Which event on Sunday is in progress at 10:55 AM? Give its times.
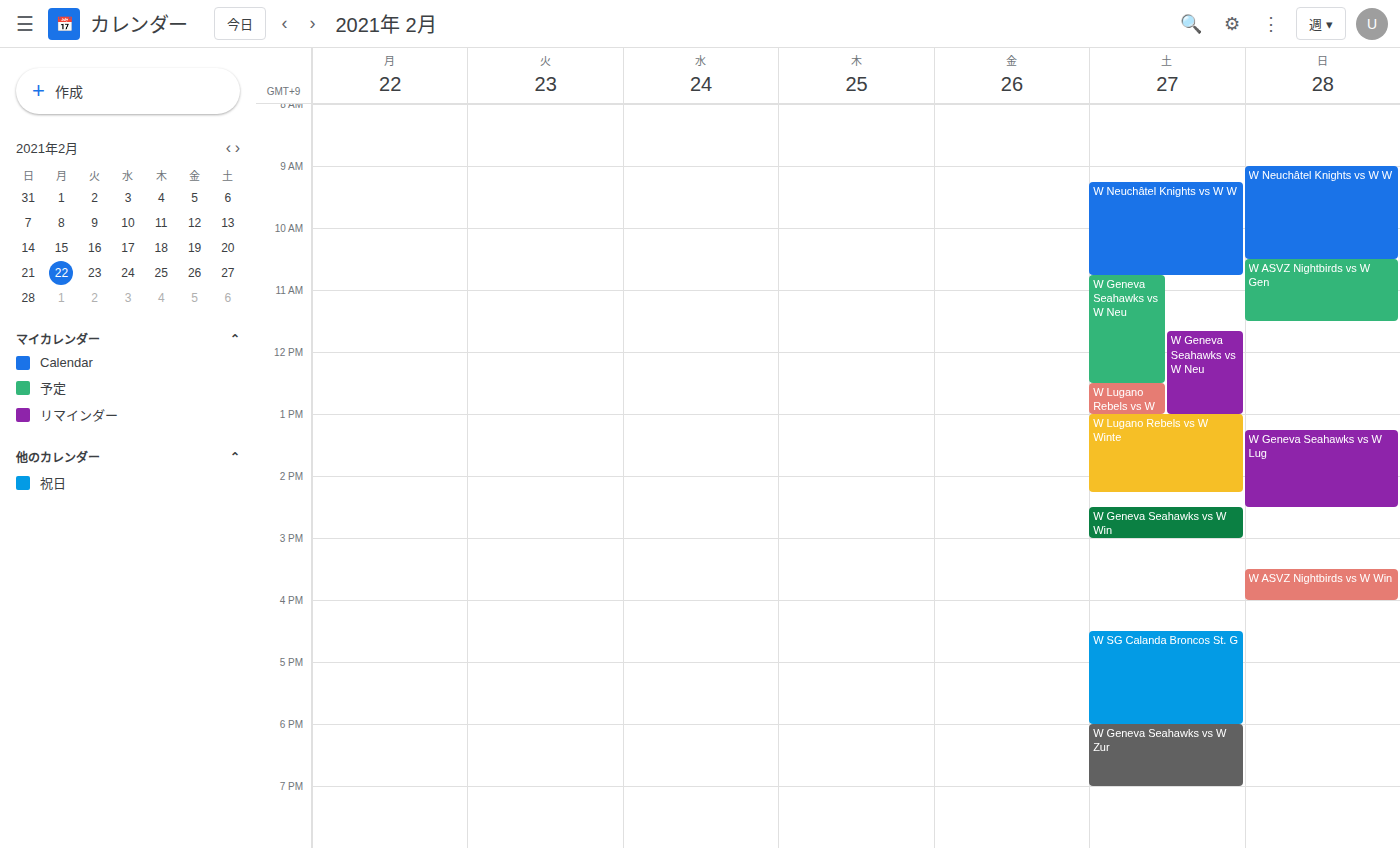
"W ASVZ Nightbirds vs W Gen", 10:30 AM to 11:30 AM